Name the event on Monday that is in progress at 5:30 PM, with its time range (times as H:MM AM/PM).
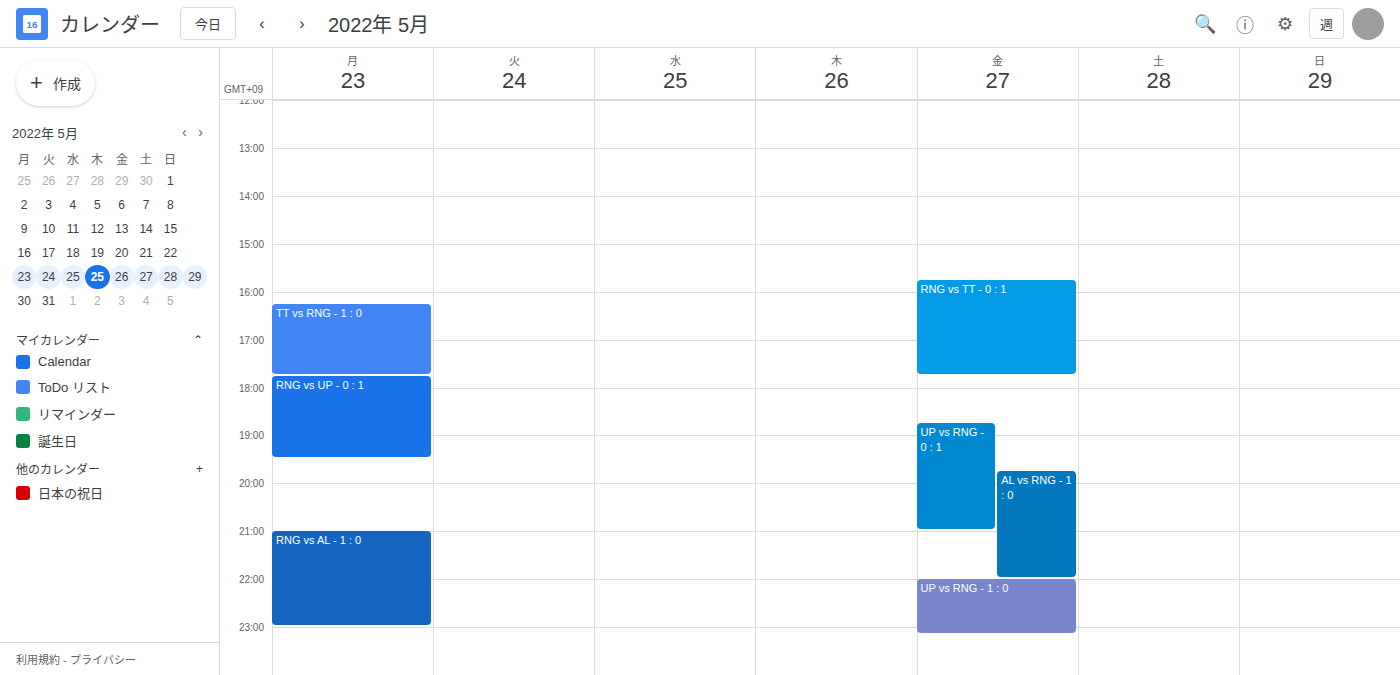
"TT vs RNG - 1 : 0", 4:15 PM to 5:45 PM